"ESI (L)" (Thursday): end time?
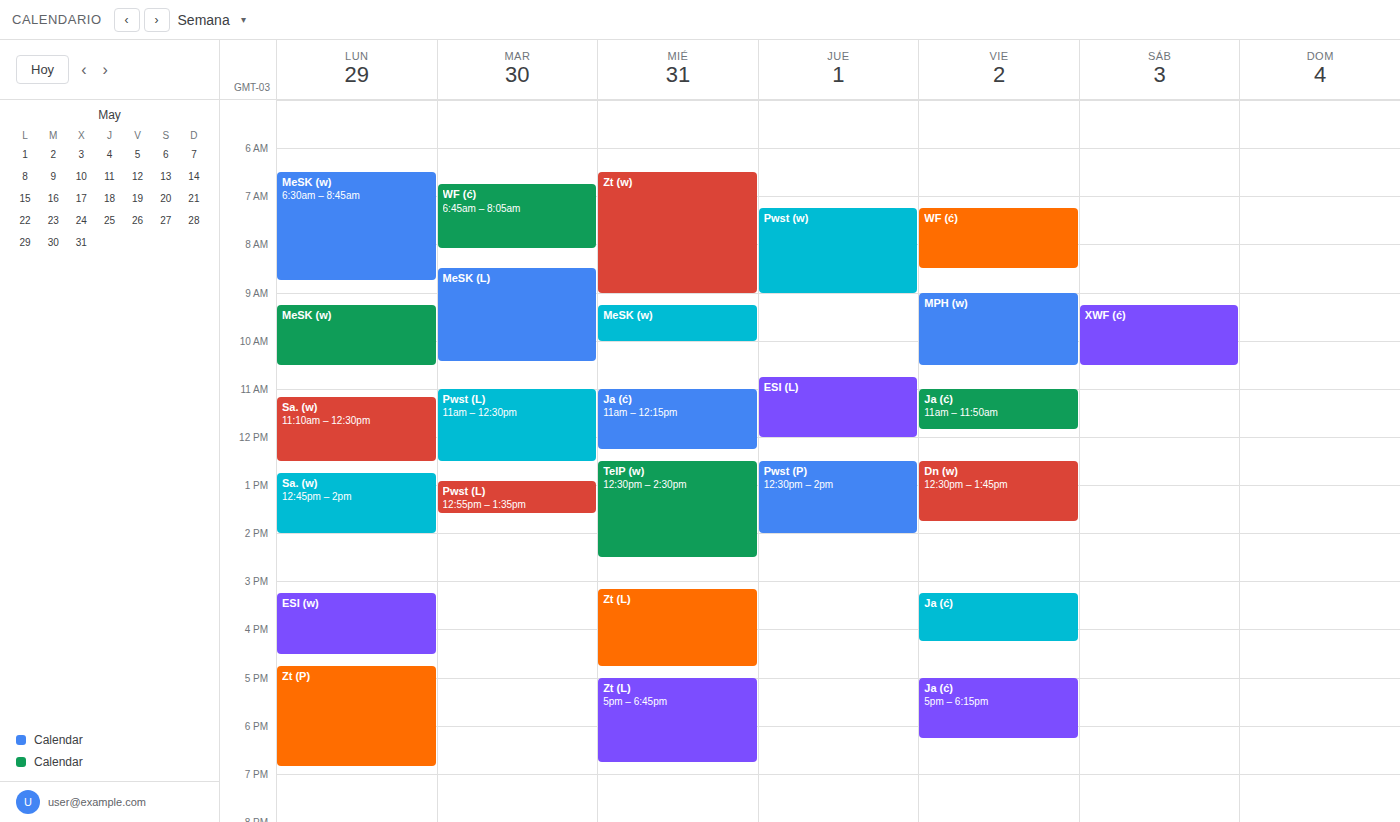
12:00 PM